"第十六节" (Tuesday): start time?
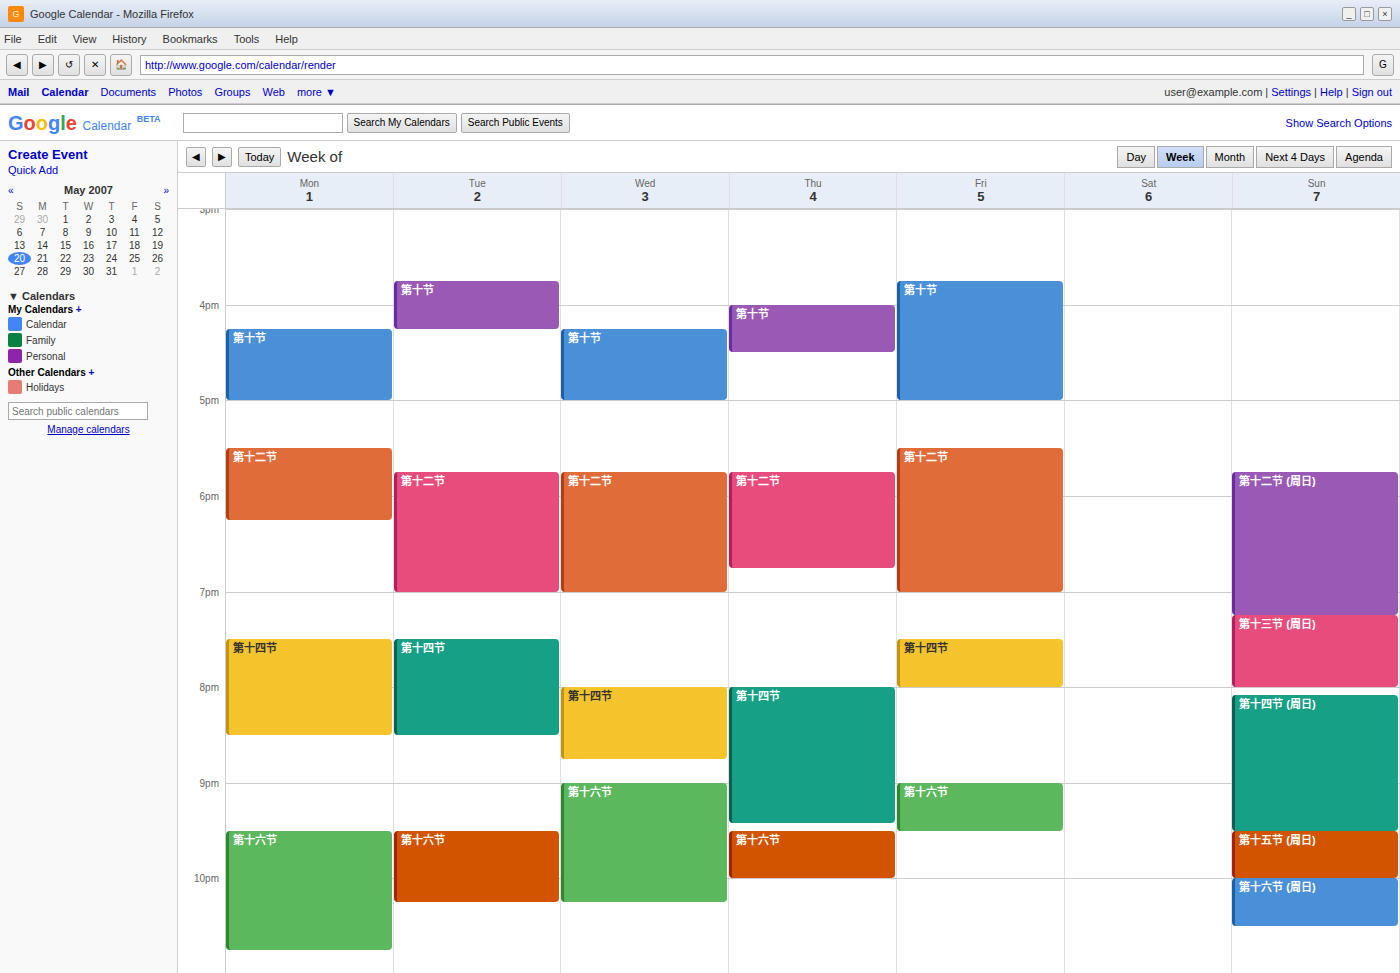
9:30 PM